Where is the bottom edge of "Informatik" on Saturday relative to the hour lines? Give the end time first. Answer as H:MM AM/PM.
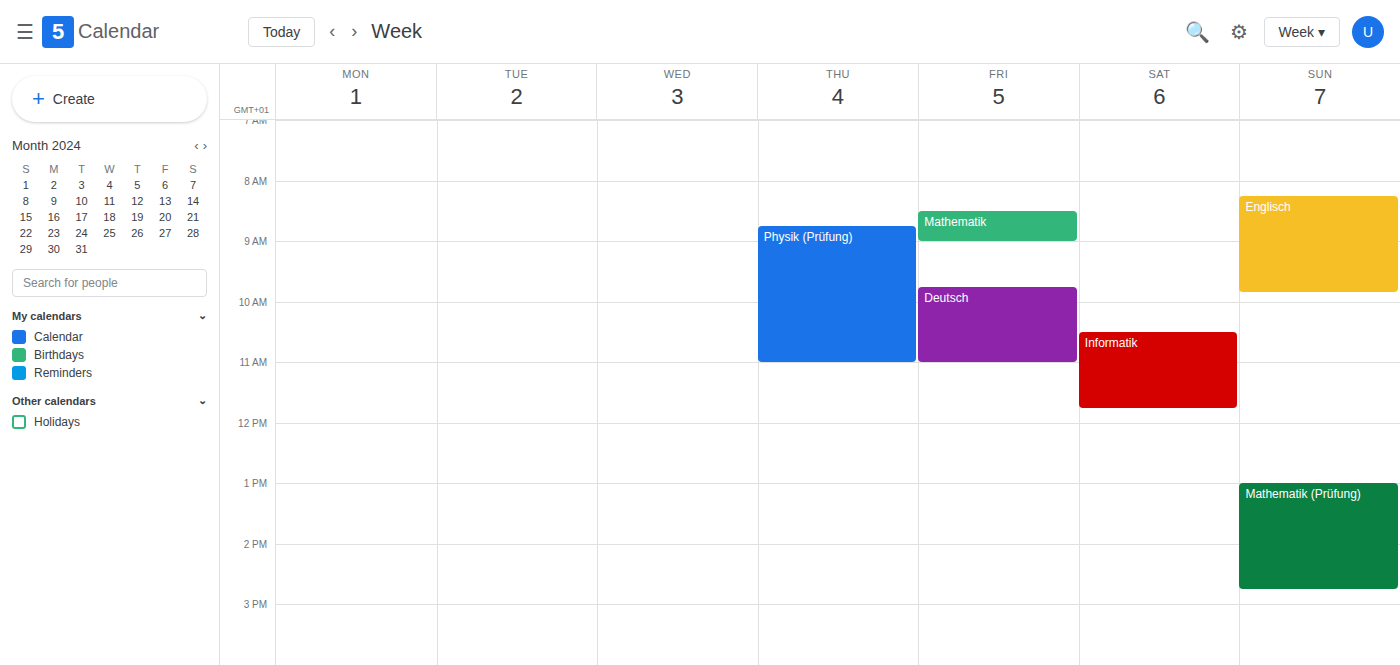
11:45 AM -- neither: three quarters of the way from the 11 AM line to the 12 PM line.